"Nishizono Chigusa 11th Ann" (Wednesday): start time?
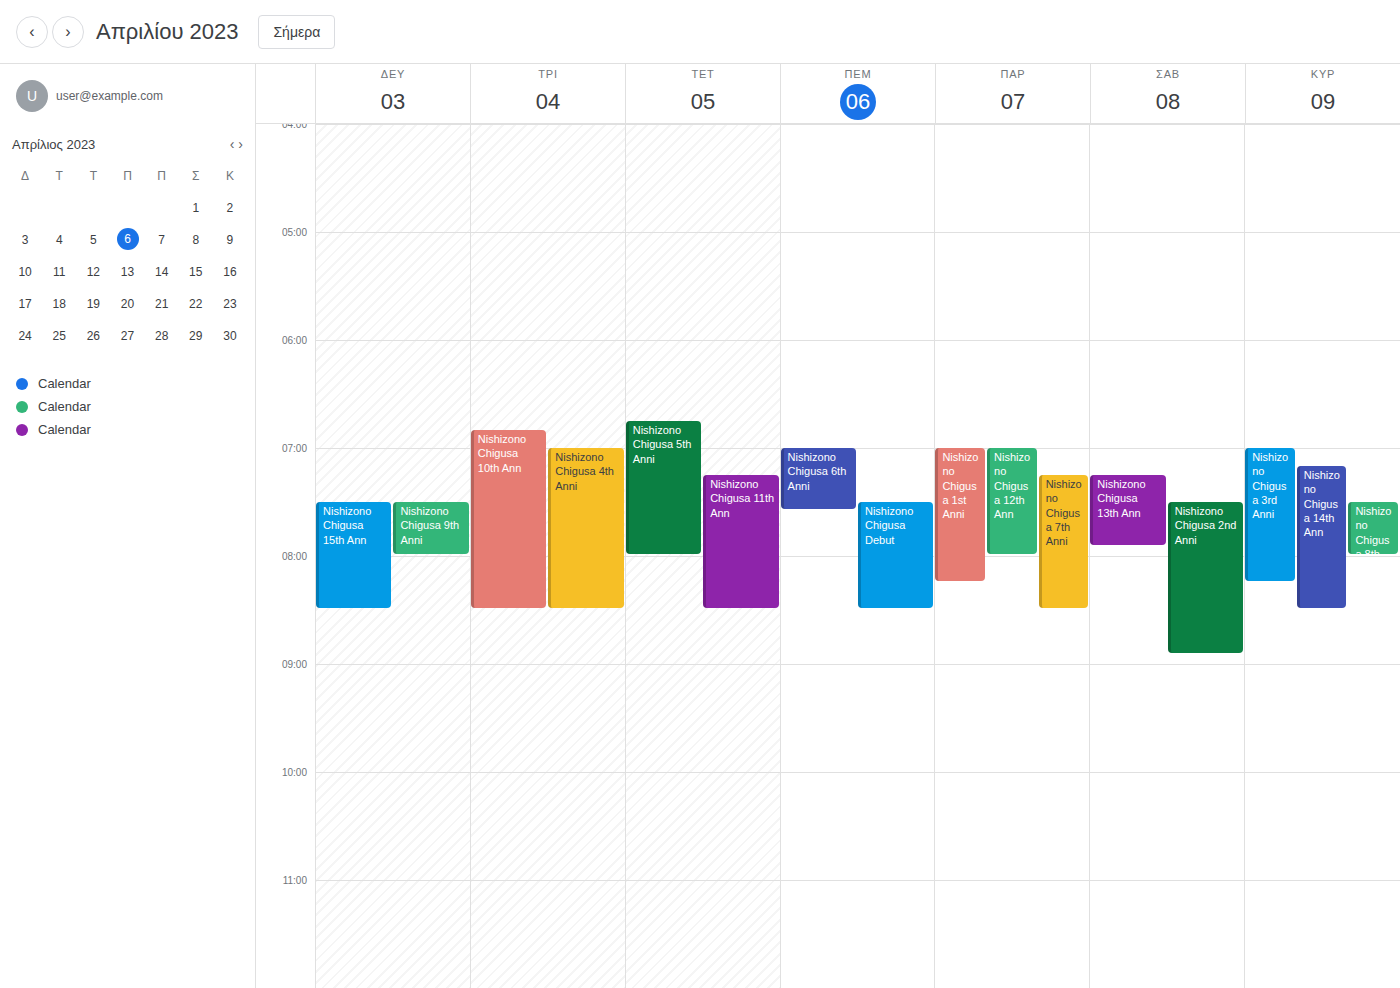
7:15 AM